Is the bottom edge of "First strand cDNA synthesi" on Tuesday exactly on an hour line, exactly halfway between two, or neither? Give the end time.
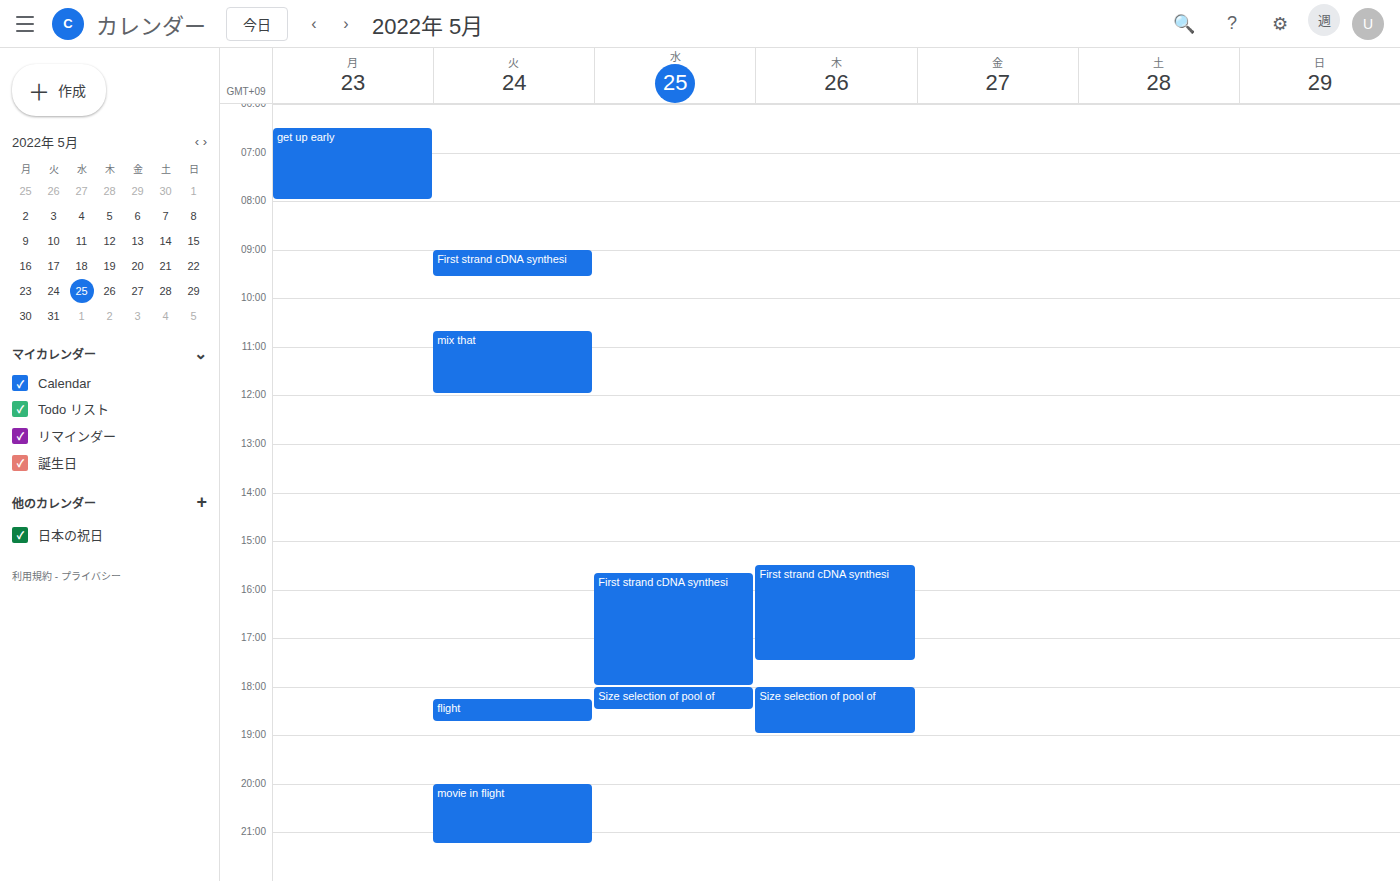
9:35 AM -- neither: 35 minutes below the 9 AM line and 25 minutes above the 10 AM line.